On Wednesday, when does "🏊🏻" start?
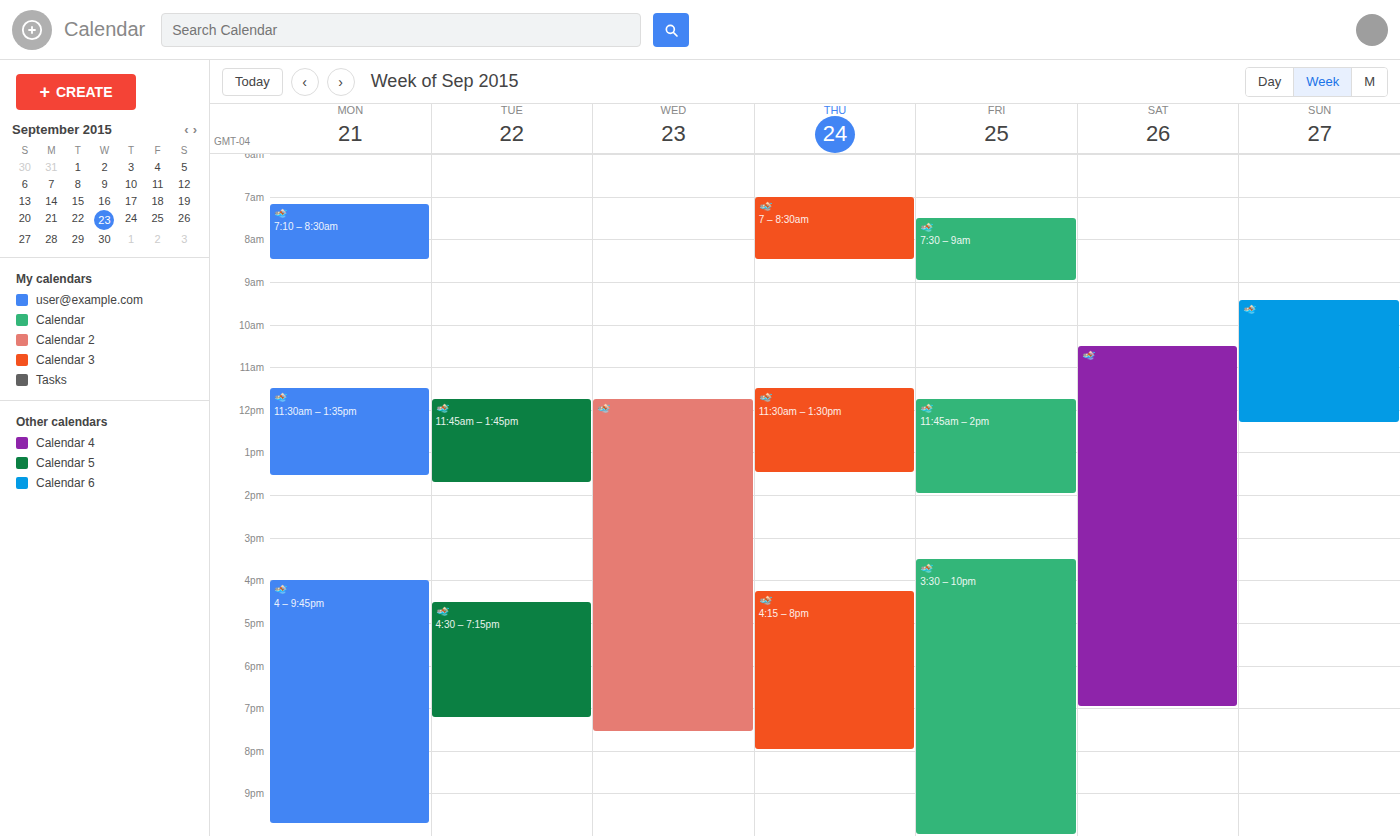
11:45